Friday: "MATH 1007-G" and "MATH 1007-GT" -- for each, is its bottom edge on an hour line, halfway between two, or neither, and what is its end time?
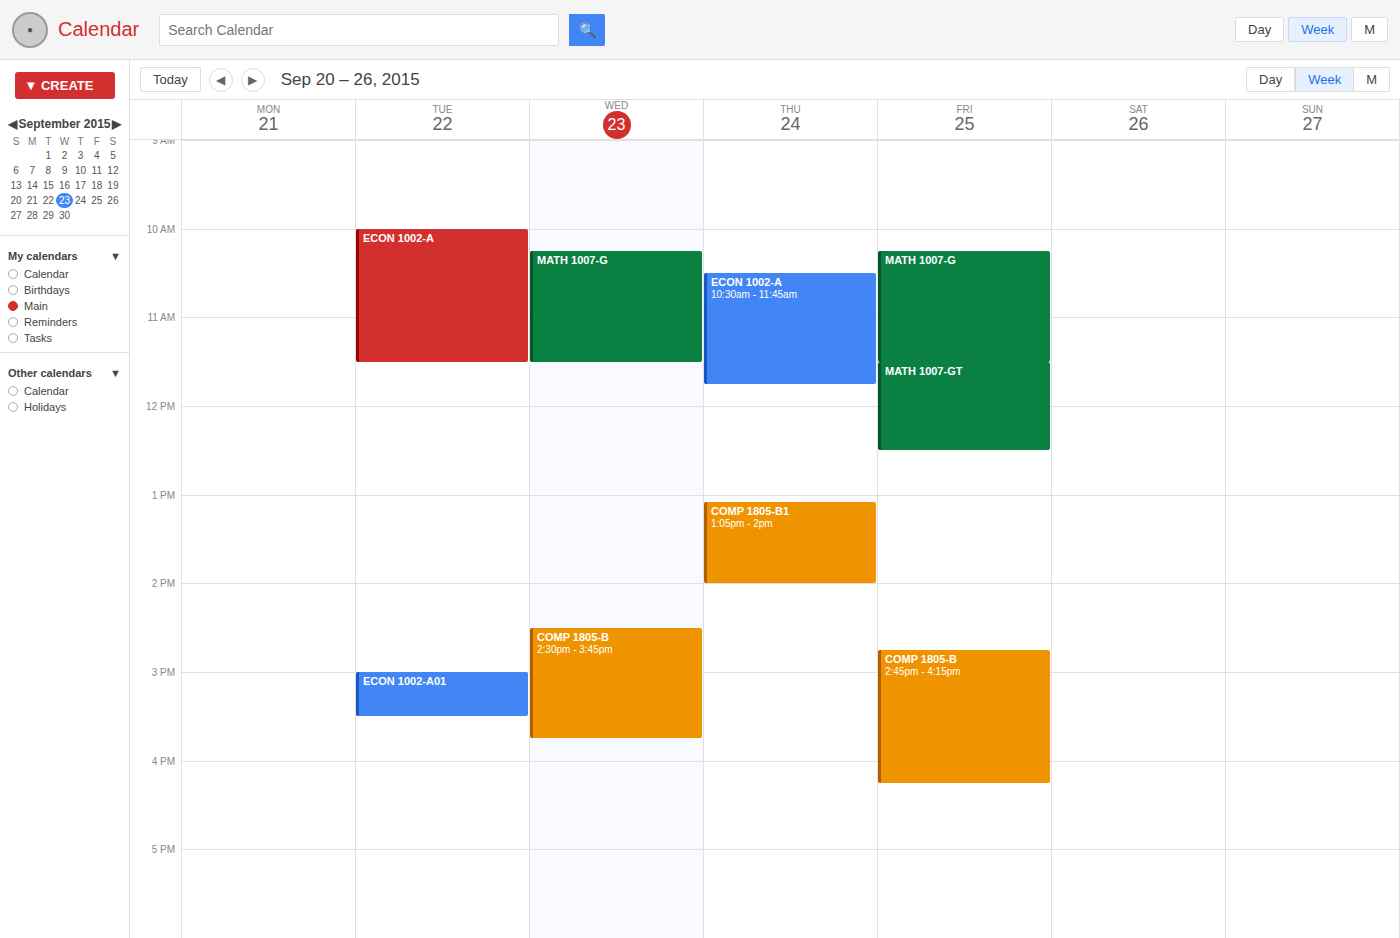
"MATH 1007-G": 11:30 AM, halfway between the 11 AM and 12 PM lines. "MATH 1007-GT": 12:30 PM, halfway between the 12 PM and 1 PM lines.